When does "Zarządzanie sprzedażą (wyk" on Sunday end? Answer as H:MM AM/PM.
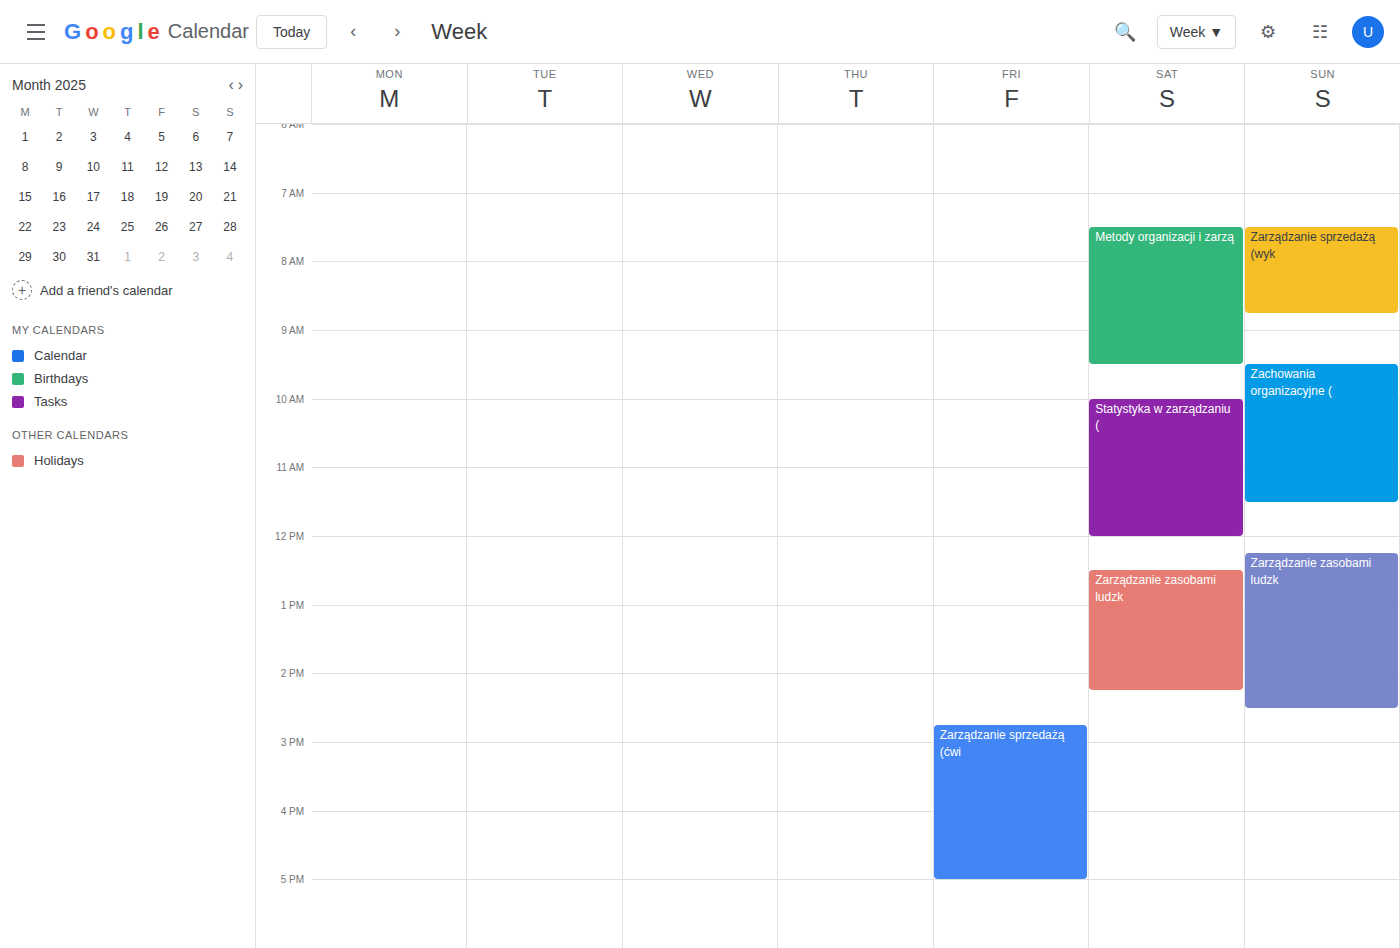
8:45 AM